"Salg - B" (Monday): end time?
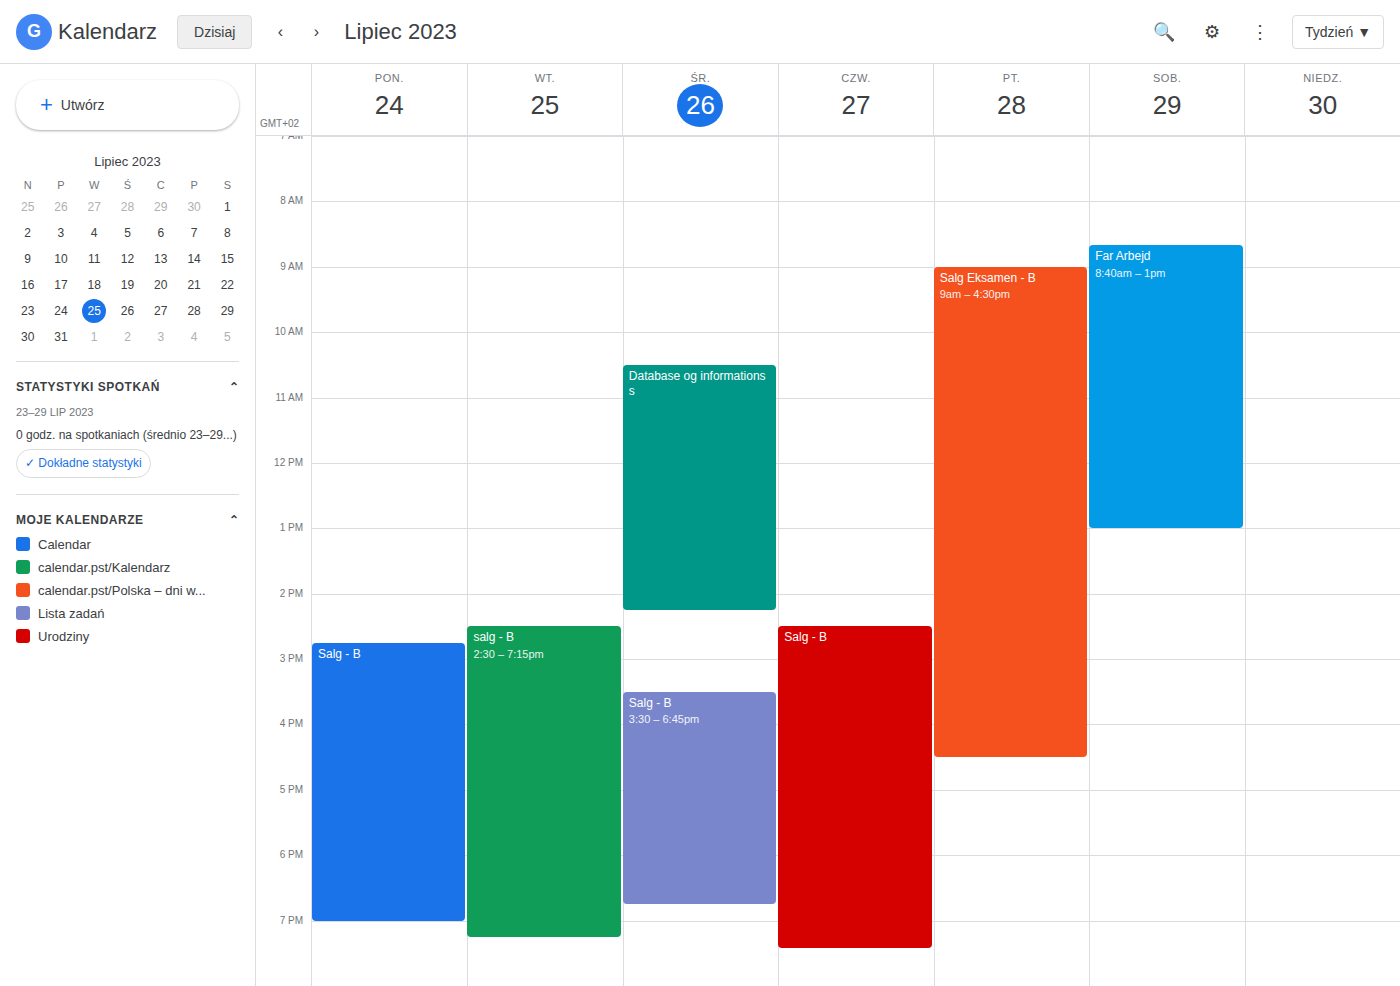
7:00 PM